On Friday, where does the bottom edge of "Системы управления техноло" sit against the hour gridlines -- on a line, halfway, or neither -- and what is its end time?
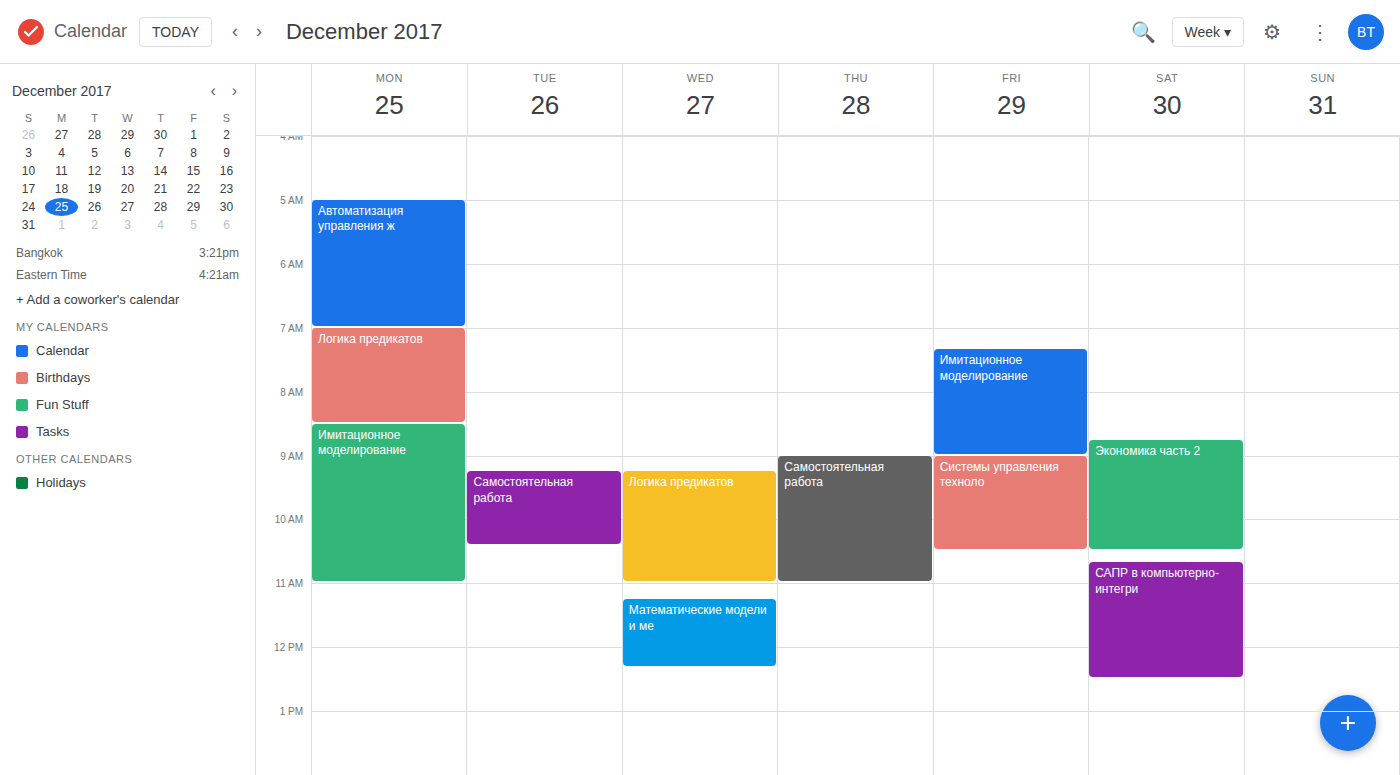
10:30 AM -- halfway between the 10 AM and 11 AM lines.